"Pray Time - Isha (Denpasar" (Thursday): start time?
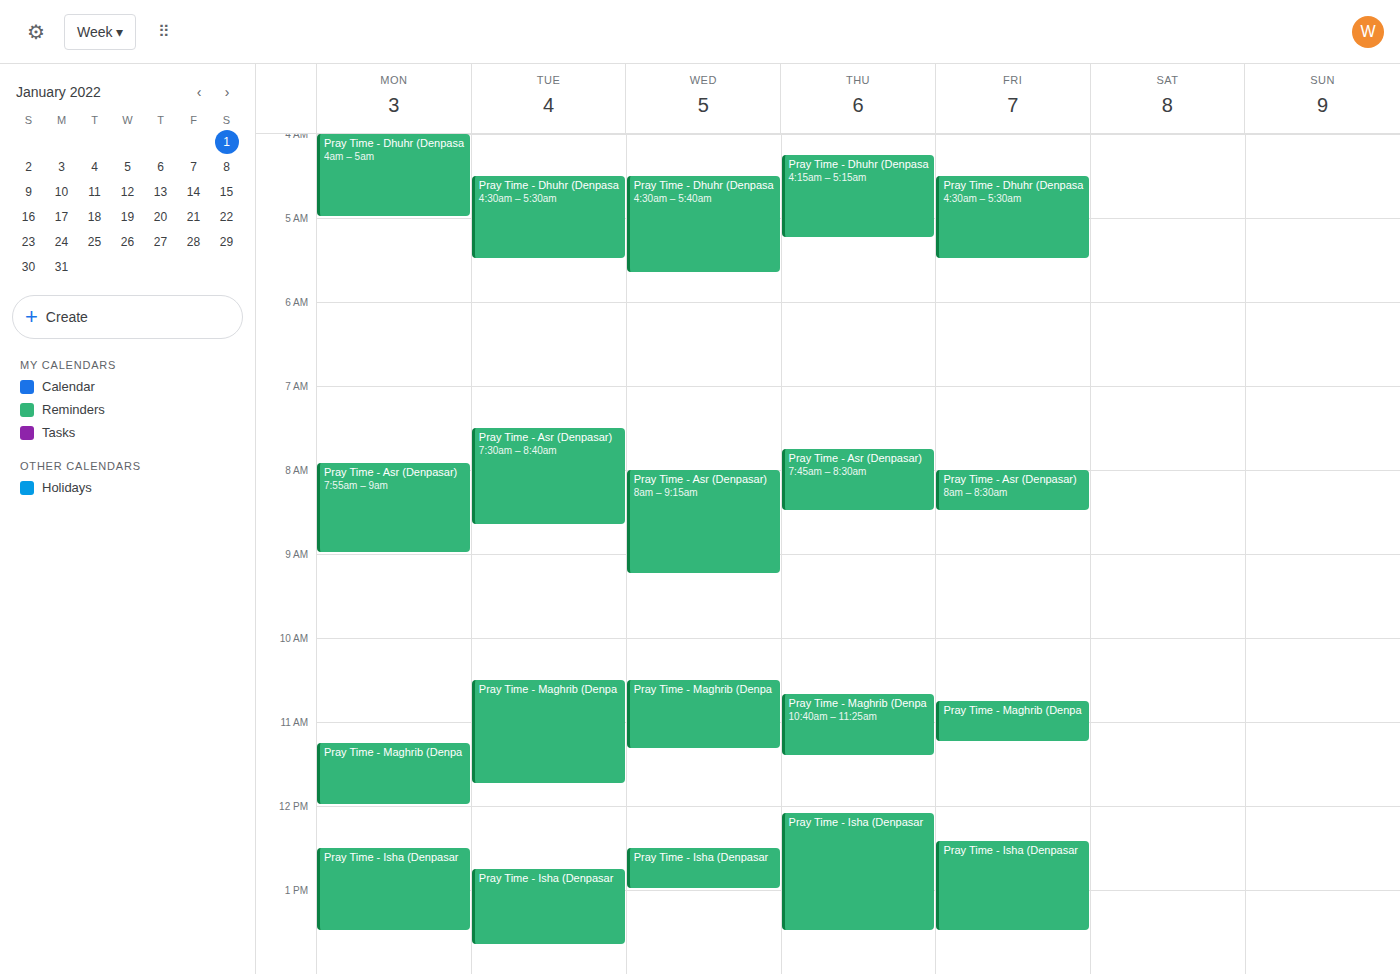
12:05 PM